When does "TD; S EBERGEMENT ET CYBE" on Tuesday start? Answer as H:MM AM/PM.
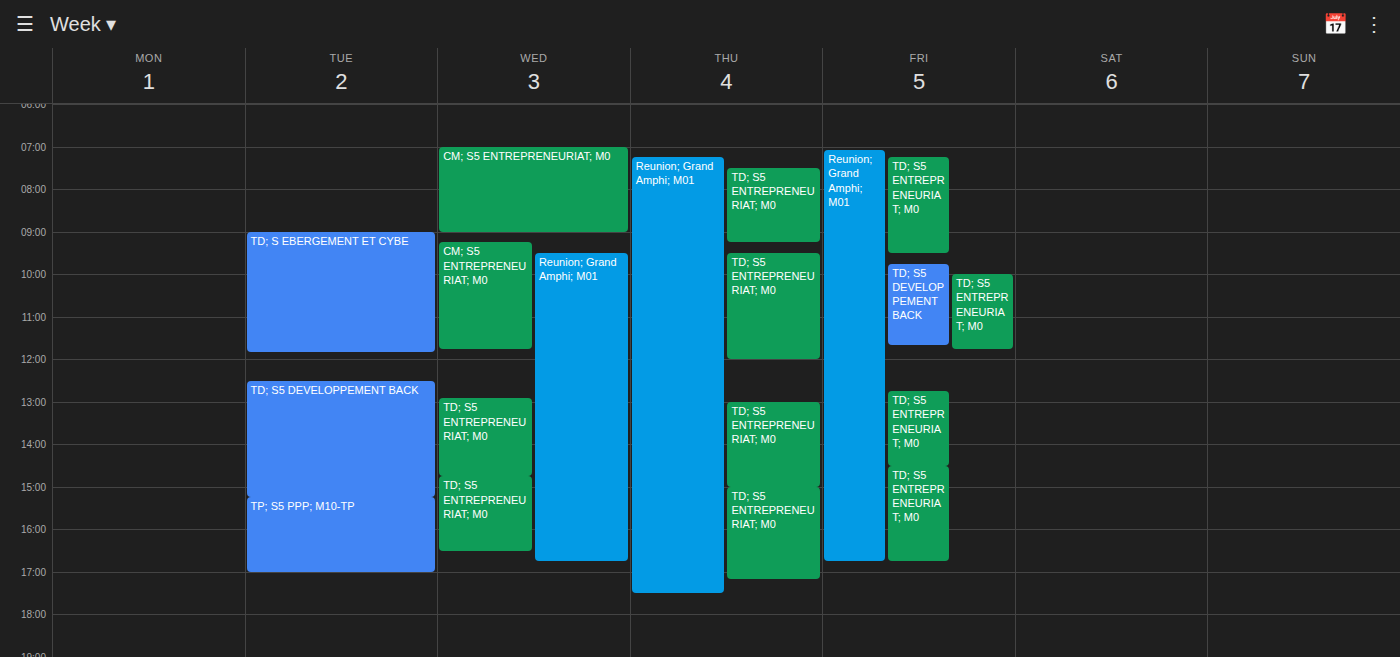
9:00 AM